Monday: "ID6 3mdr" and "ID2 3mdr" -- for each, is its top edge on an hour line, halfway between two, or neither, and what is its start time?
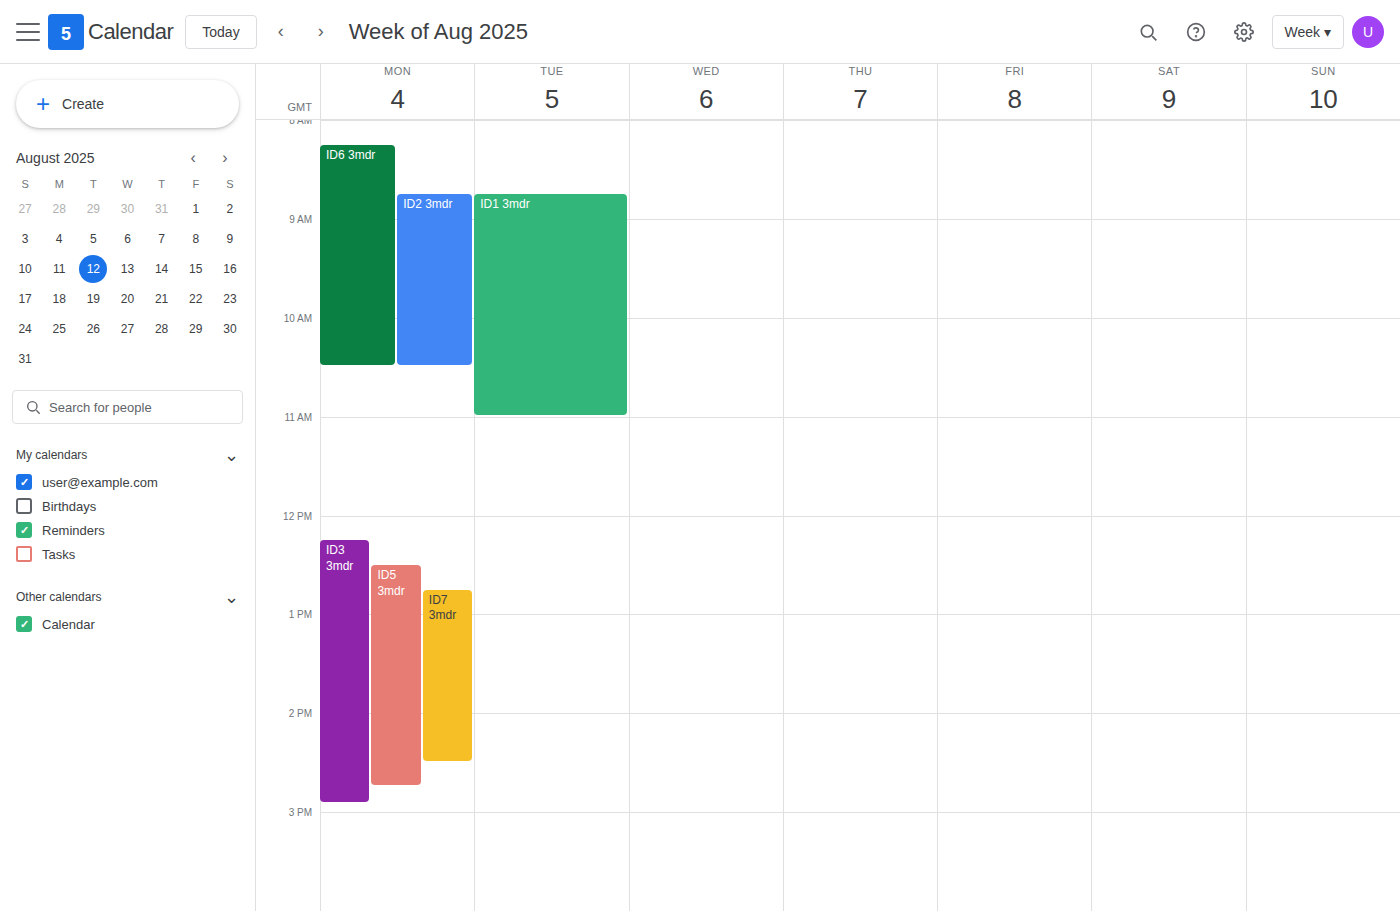
"ID6 3mdr": 8:15 AM, neither: a quarter of the way from the 8 AM line to the 9 AM line. "ID2 3mdr": 8:45 AM, neither: three quarters of the way from the 8 AM line to the 9 AM line.